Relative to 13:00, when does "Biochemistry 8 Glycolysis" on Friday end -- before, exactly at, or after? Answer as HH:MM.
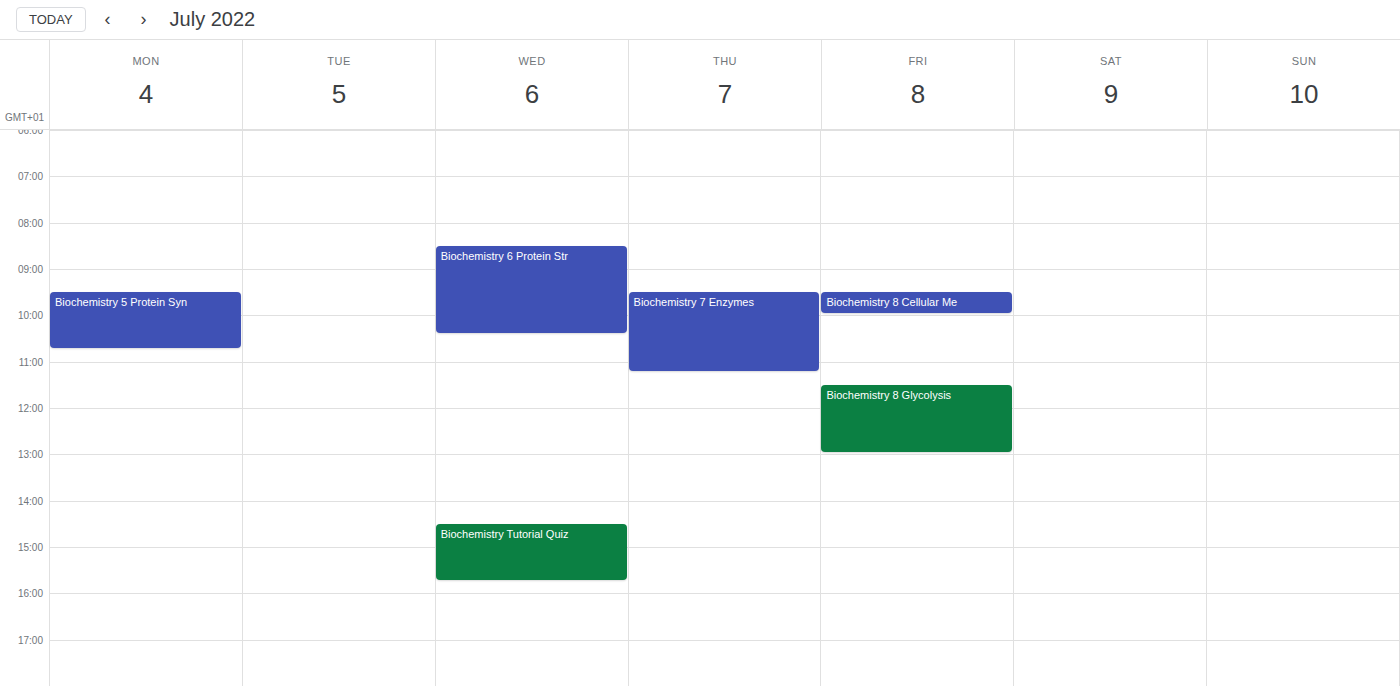
13:00 -- exactly at 13:00, on the 13:00 line.